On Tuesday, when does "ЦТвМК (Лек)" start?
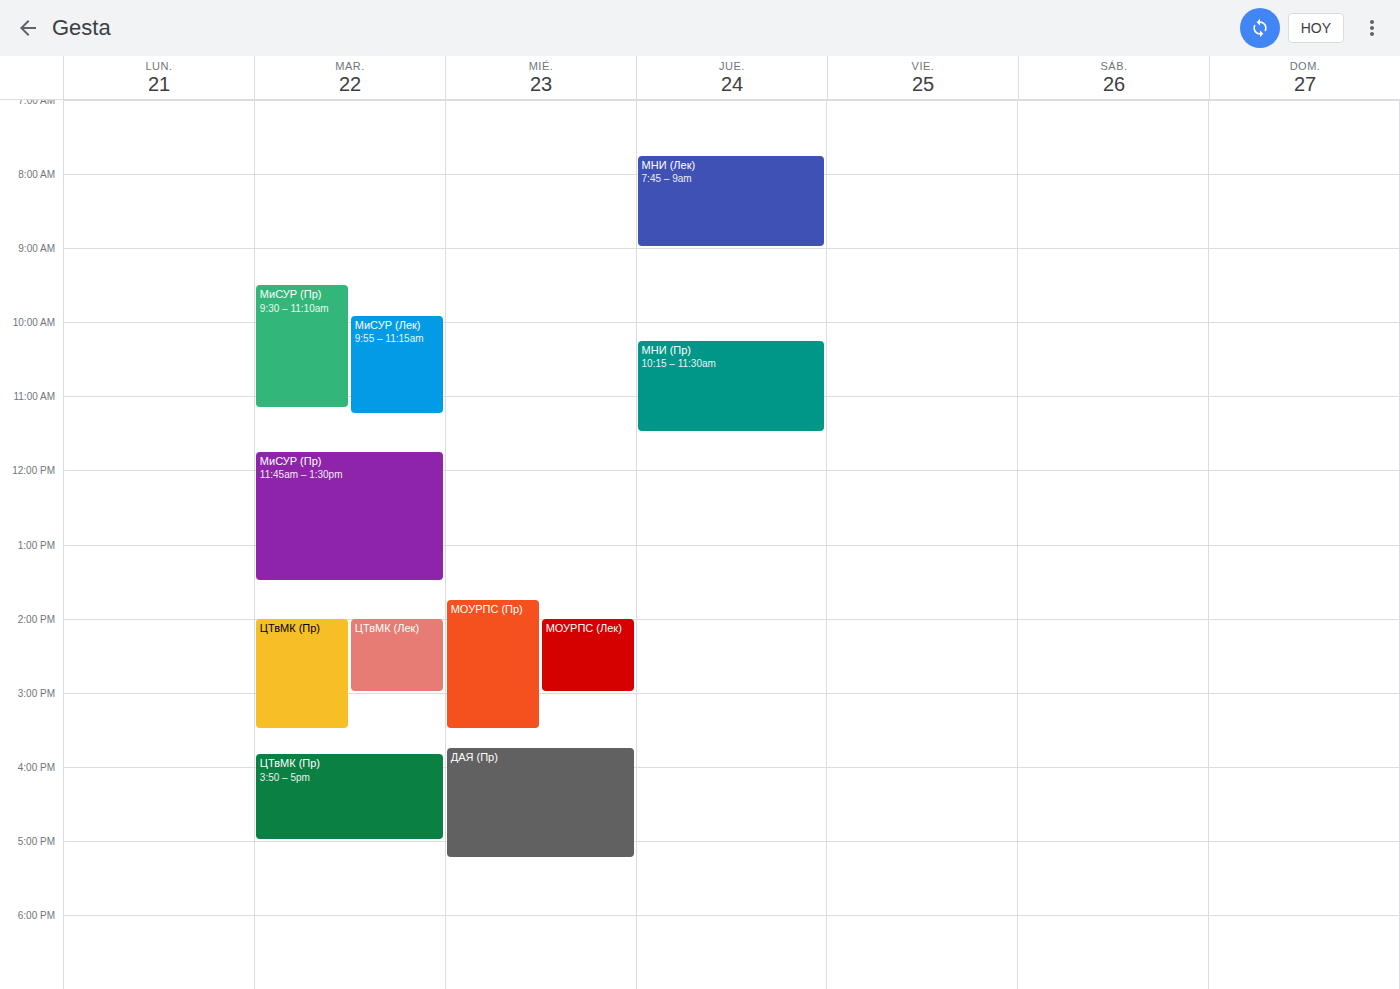
14:00